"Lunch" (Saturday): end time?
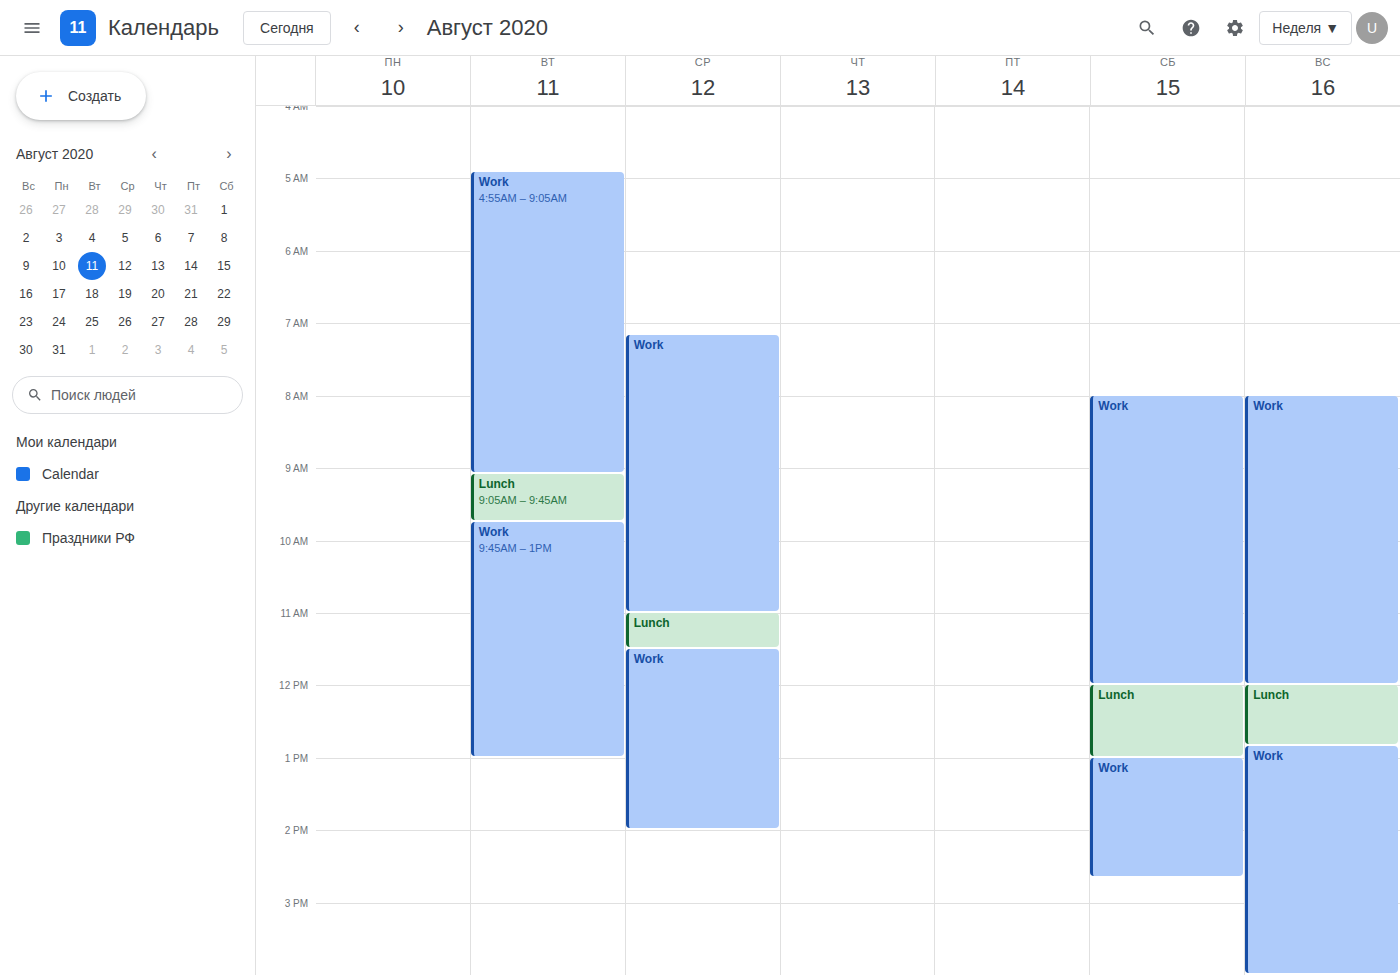
1:00 PM